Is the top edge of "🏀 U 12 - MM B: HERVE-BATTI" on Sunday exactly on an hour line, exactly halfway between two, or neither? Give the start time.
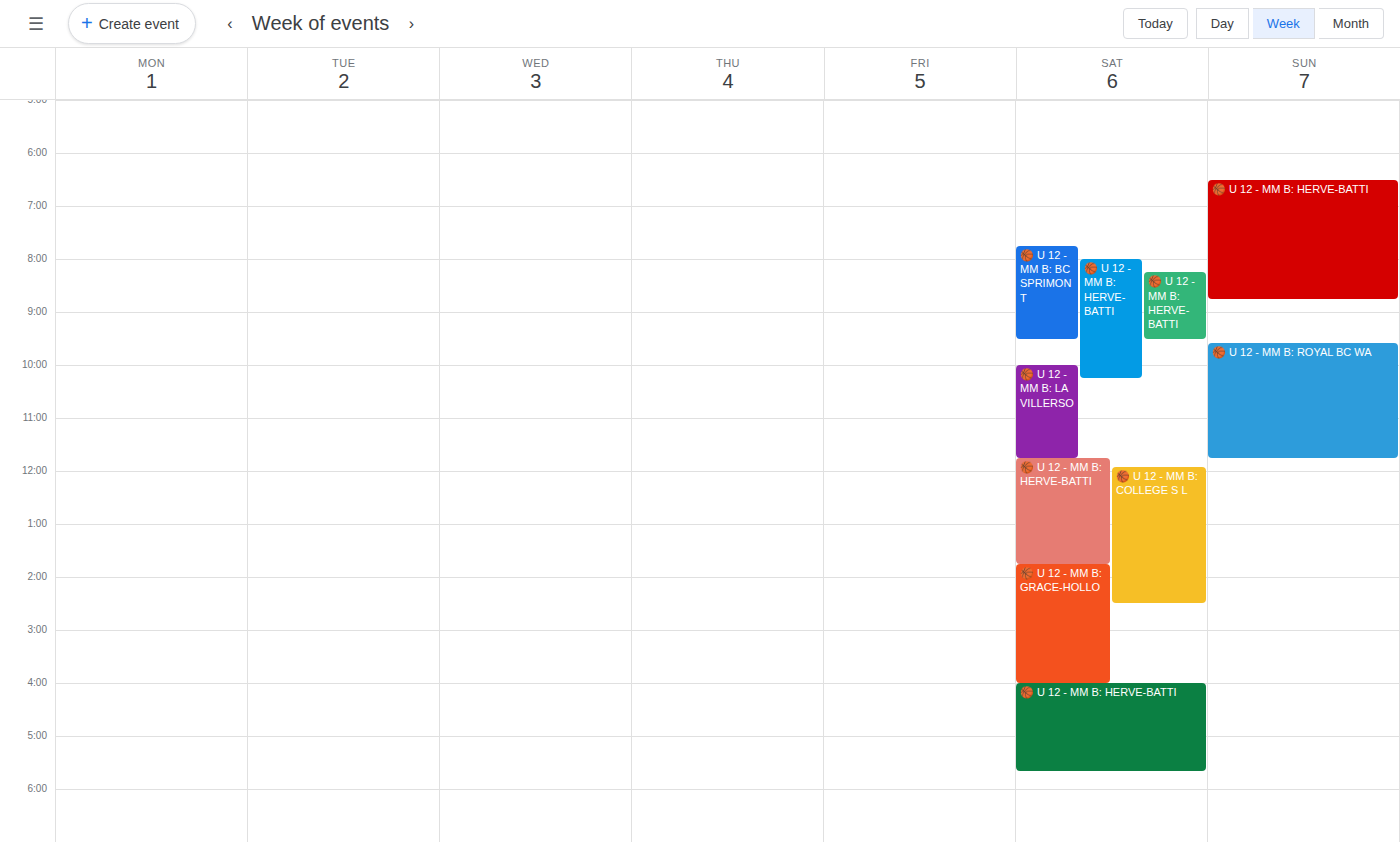
6:30 AM -- halfway between the 6 AM and 7 AM lines.